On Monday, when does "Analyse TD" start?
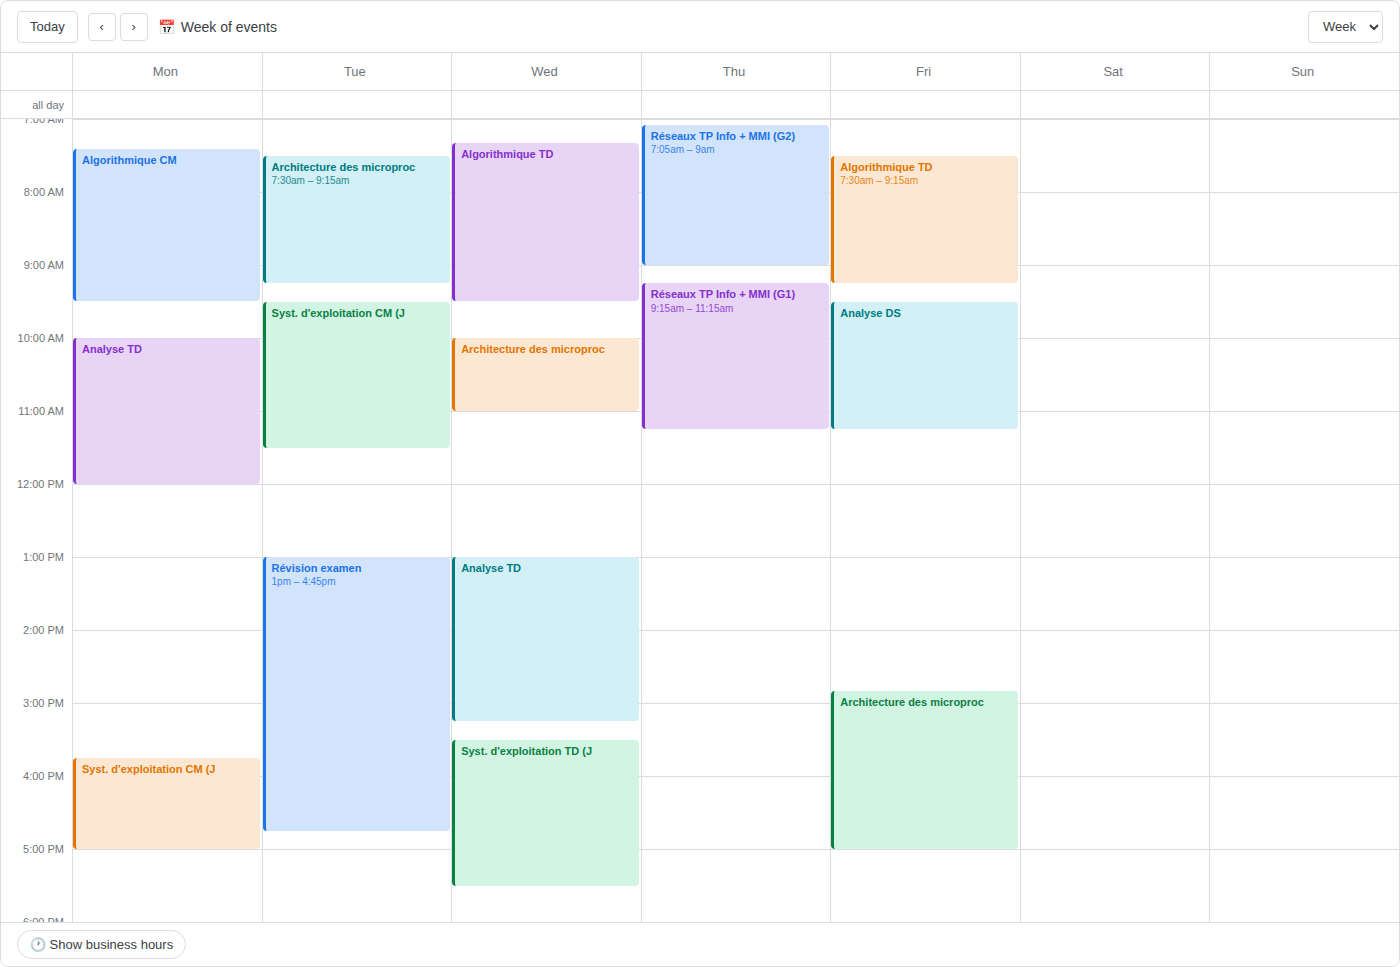
10:00 AM